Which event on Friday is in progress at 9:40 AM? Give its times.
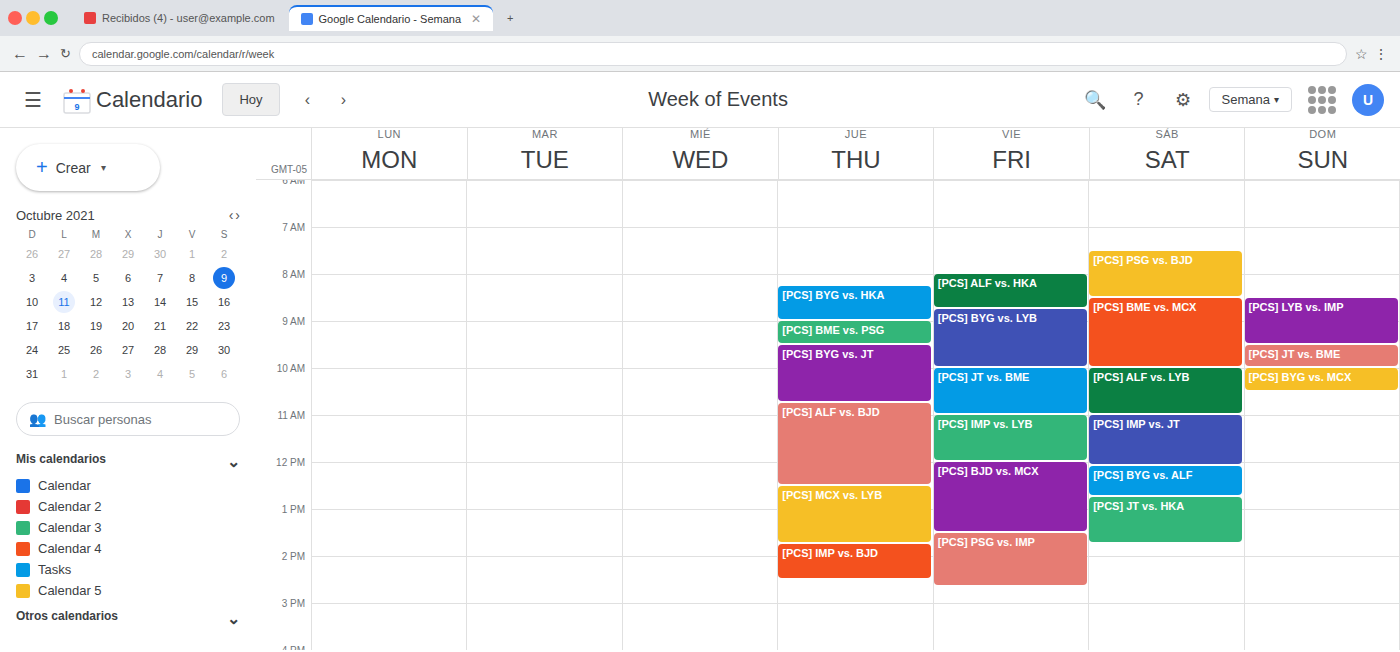
"[PCS] BYG vs. LYB", 8:45 AM to 10:00 AM